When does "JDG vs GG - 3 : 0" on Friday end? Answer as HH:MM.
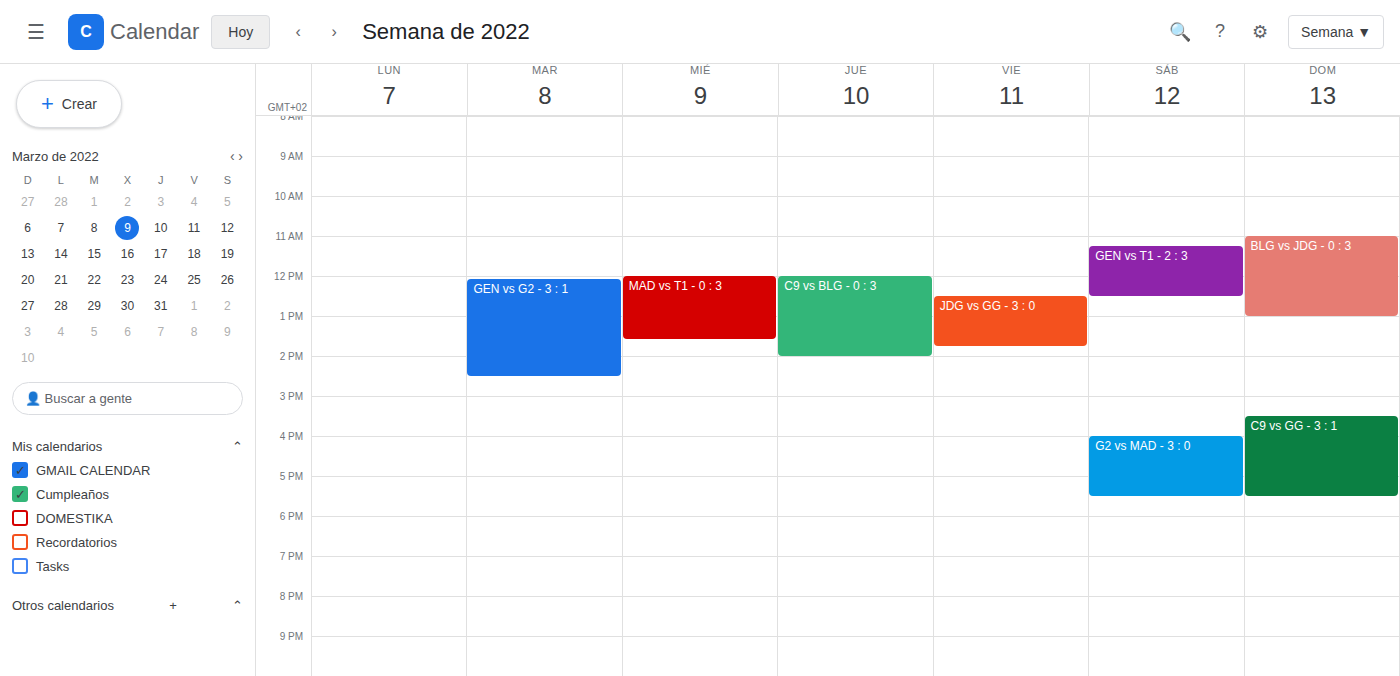
13:45